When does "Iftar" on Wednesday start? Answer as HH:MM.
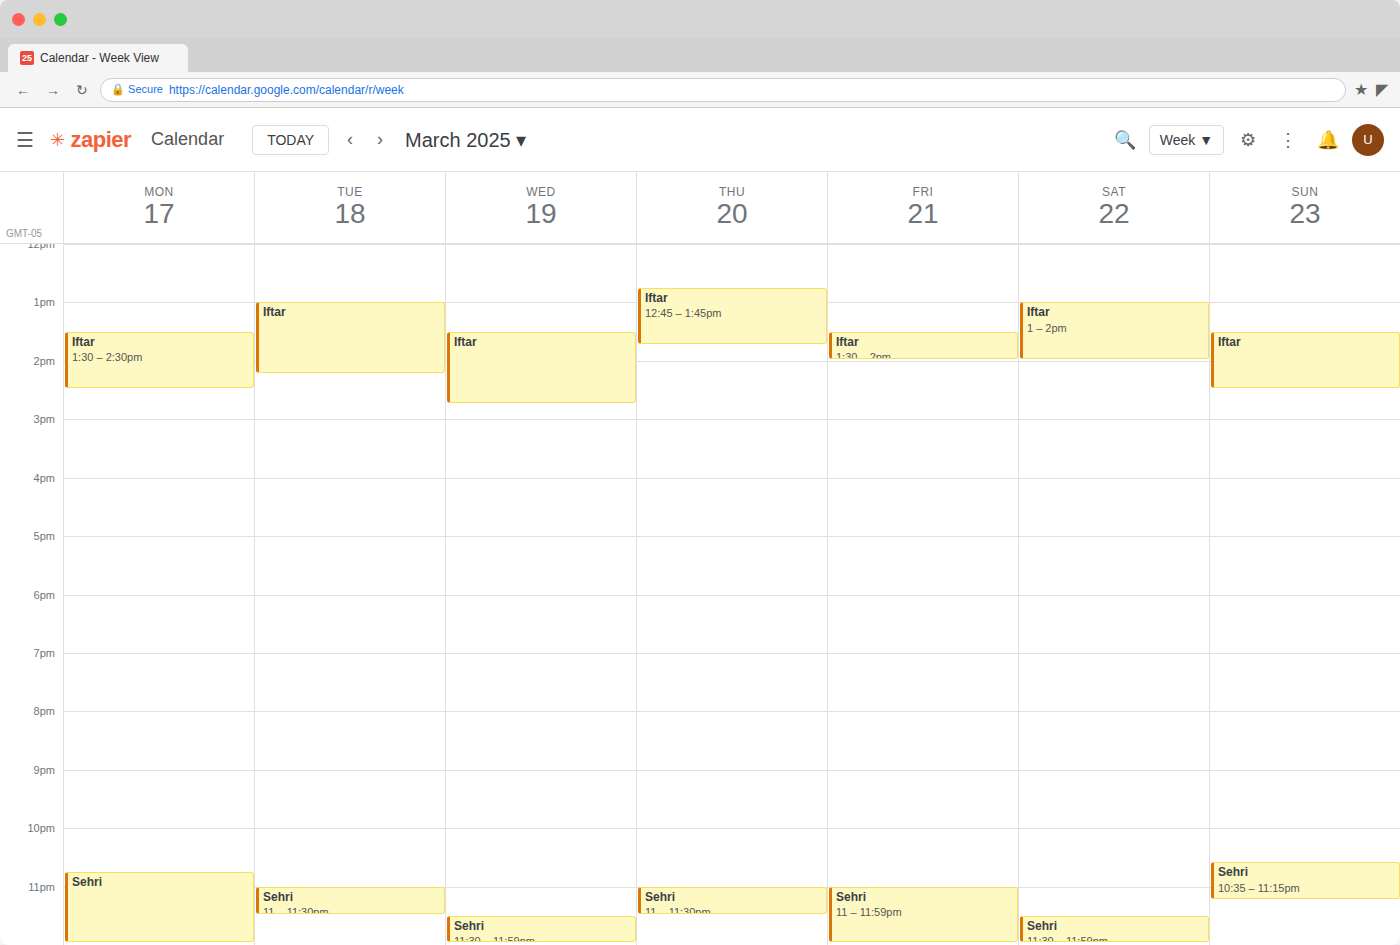
13:30